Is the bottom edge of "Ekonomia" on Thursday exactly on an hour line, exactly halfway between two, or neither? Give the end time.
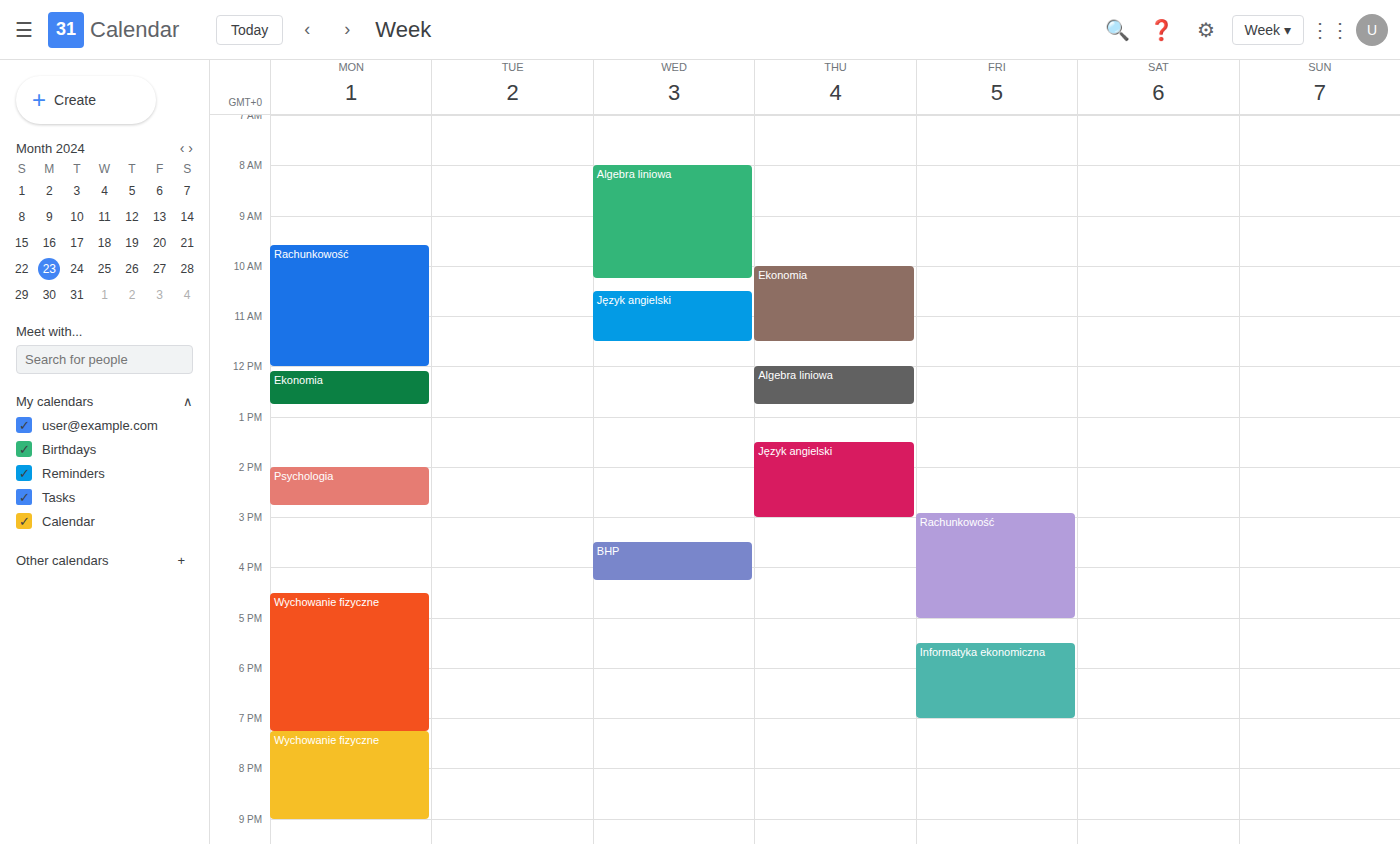
11:30 -- halfway between the 11:00 and 12:00 lines.